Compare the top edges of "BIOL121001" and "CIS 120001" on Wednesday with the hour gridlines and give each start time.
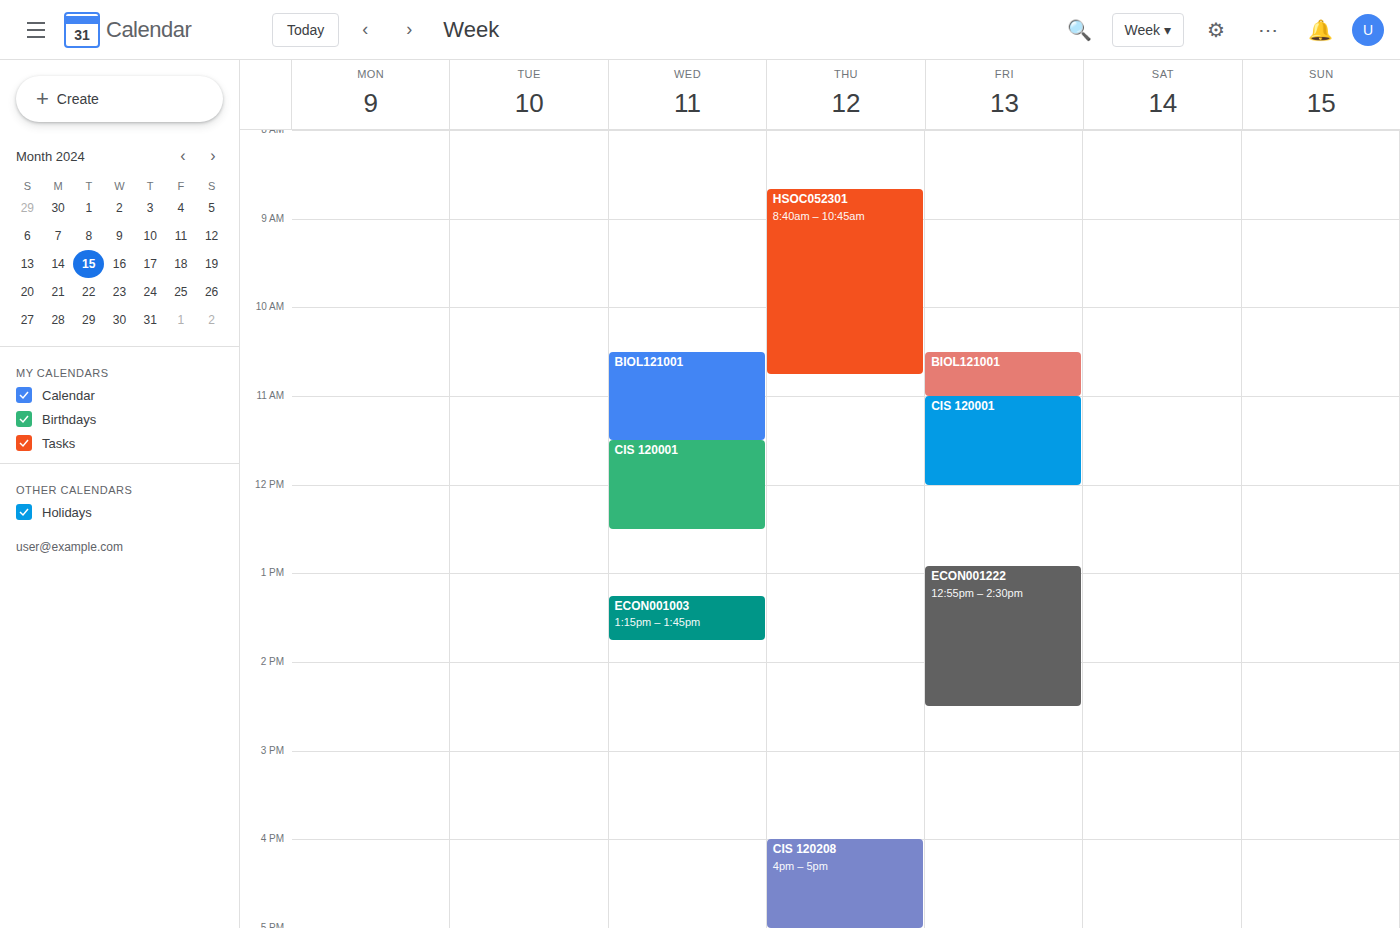
"BIOL121001": 10:30, halfway between the 10:00 and 11:00 lines. "CIS 120001": 11:30, halfway between the 11:00 and 12:00 lines.